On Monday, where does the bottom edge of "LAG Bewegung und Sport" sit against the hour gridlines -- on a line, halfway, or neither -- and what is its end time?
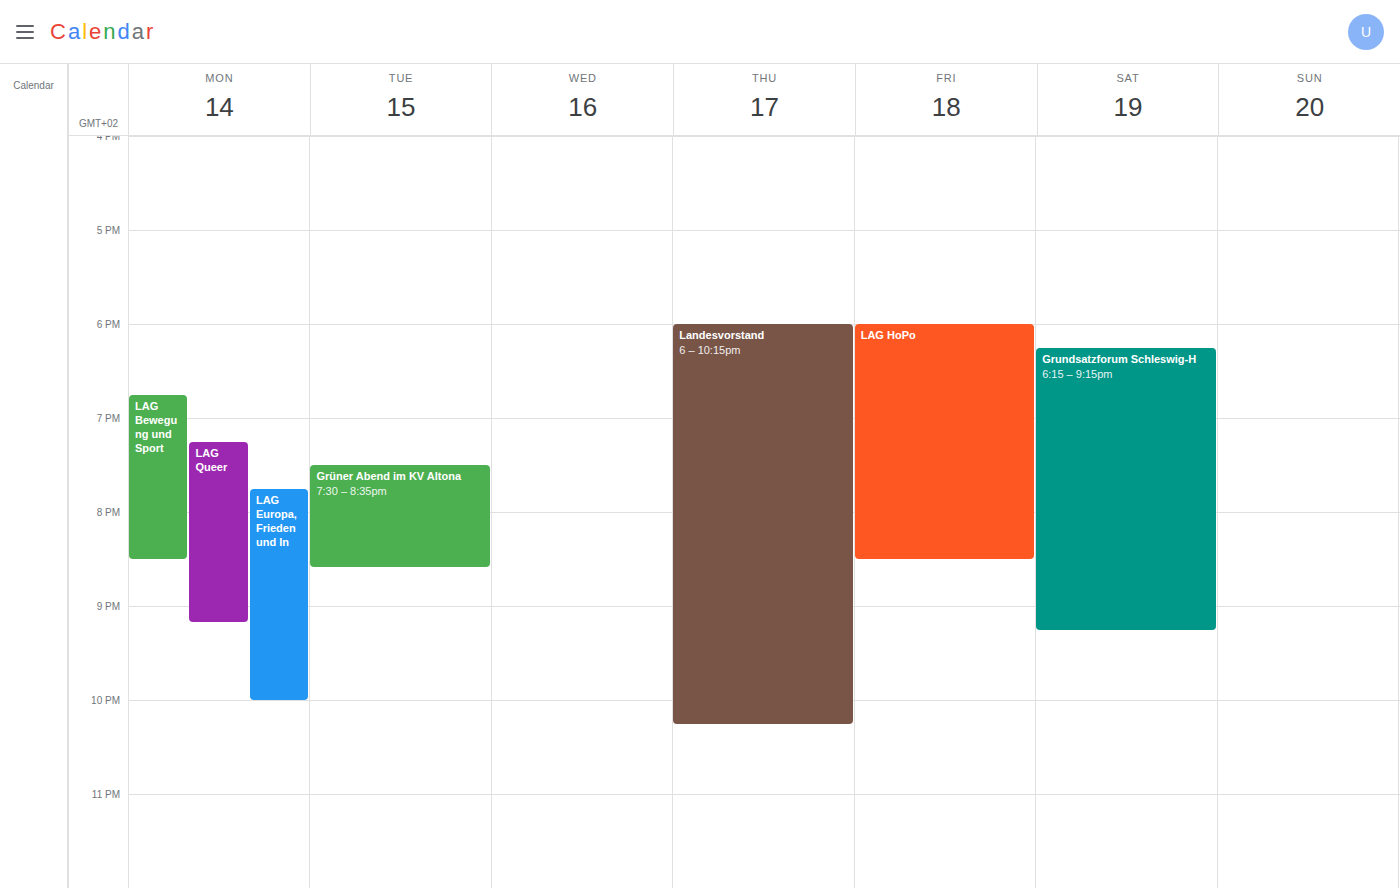
8:30 PM -- halfway between the 8 PM and 9 PM lines.